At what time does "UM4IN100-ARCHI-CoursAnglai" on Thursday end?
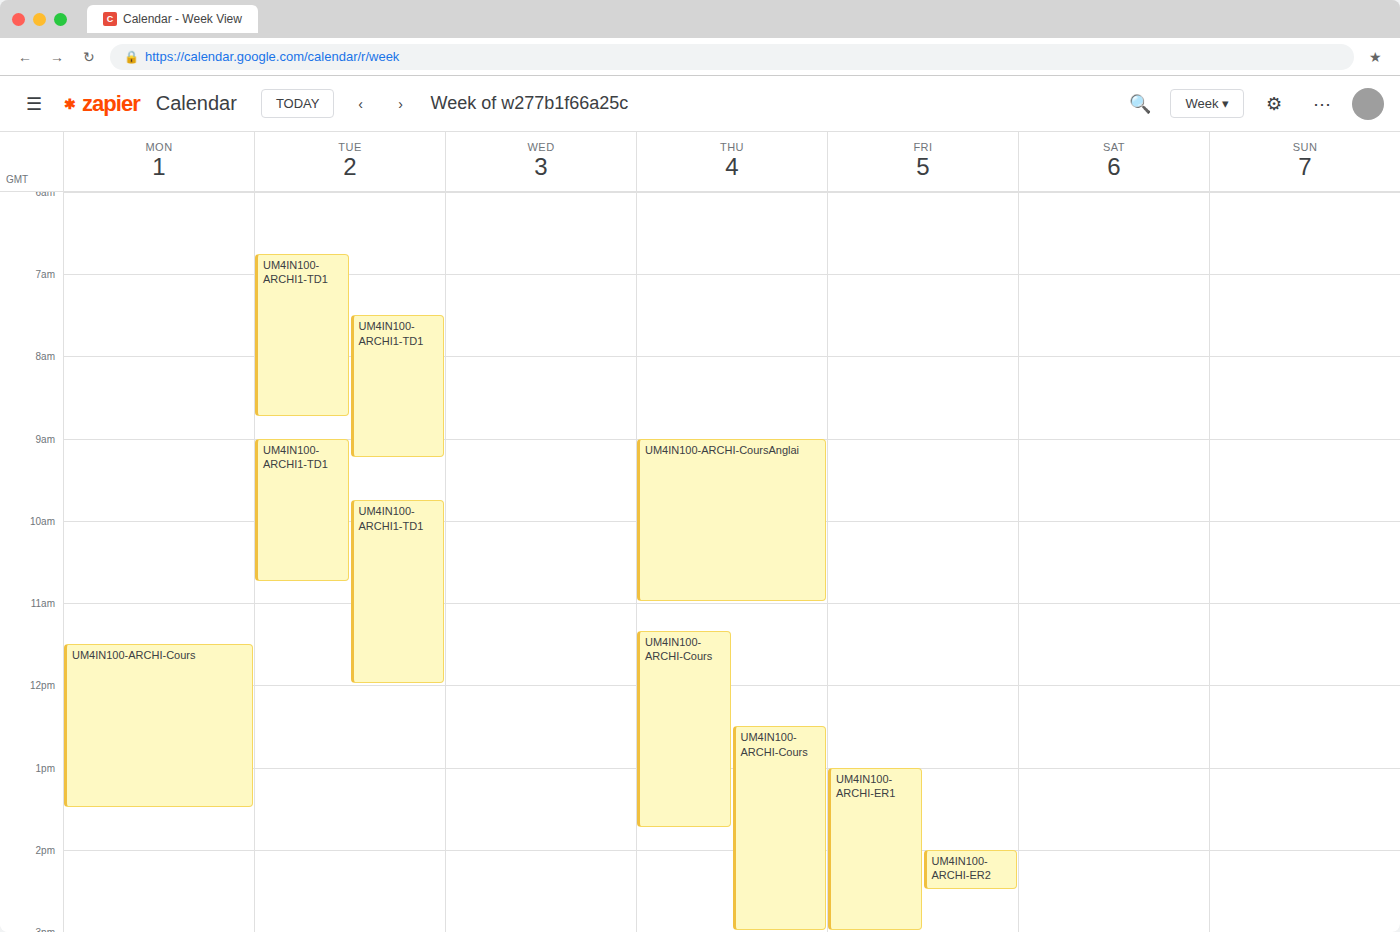
11:00